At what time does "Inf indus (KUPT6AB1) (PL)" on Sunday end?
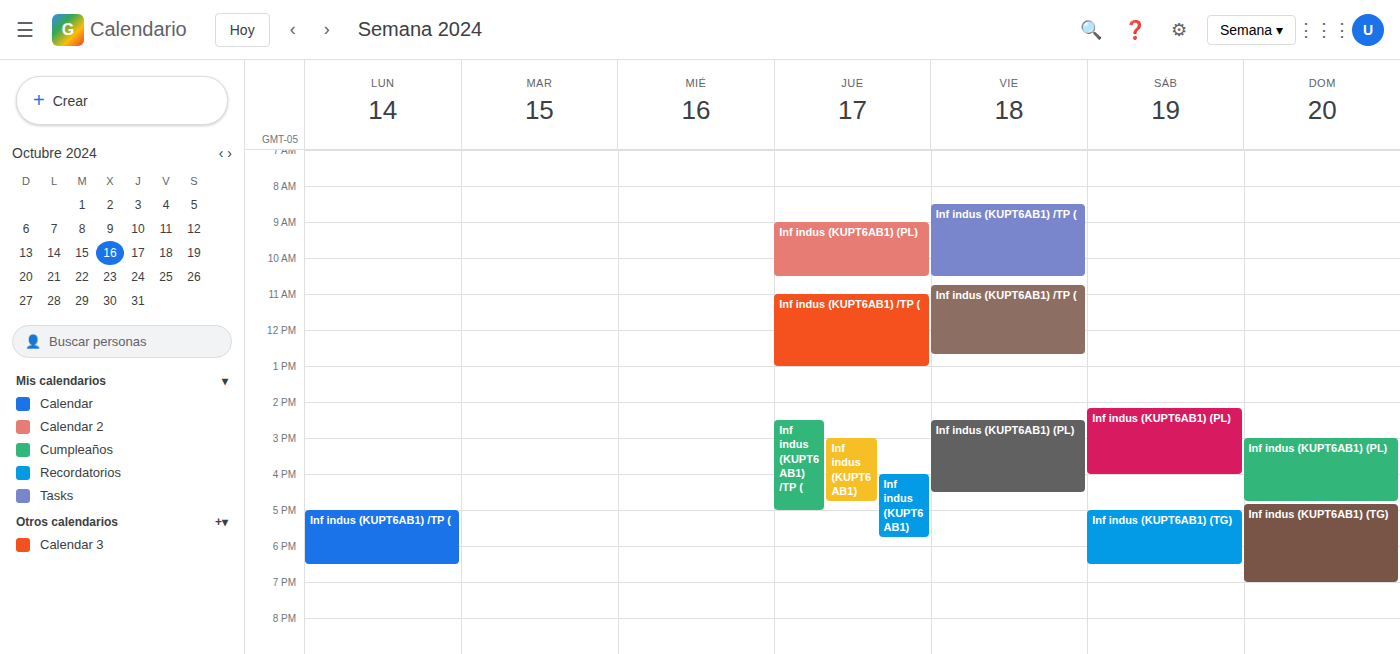
4:45 PM